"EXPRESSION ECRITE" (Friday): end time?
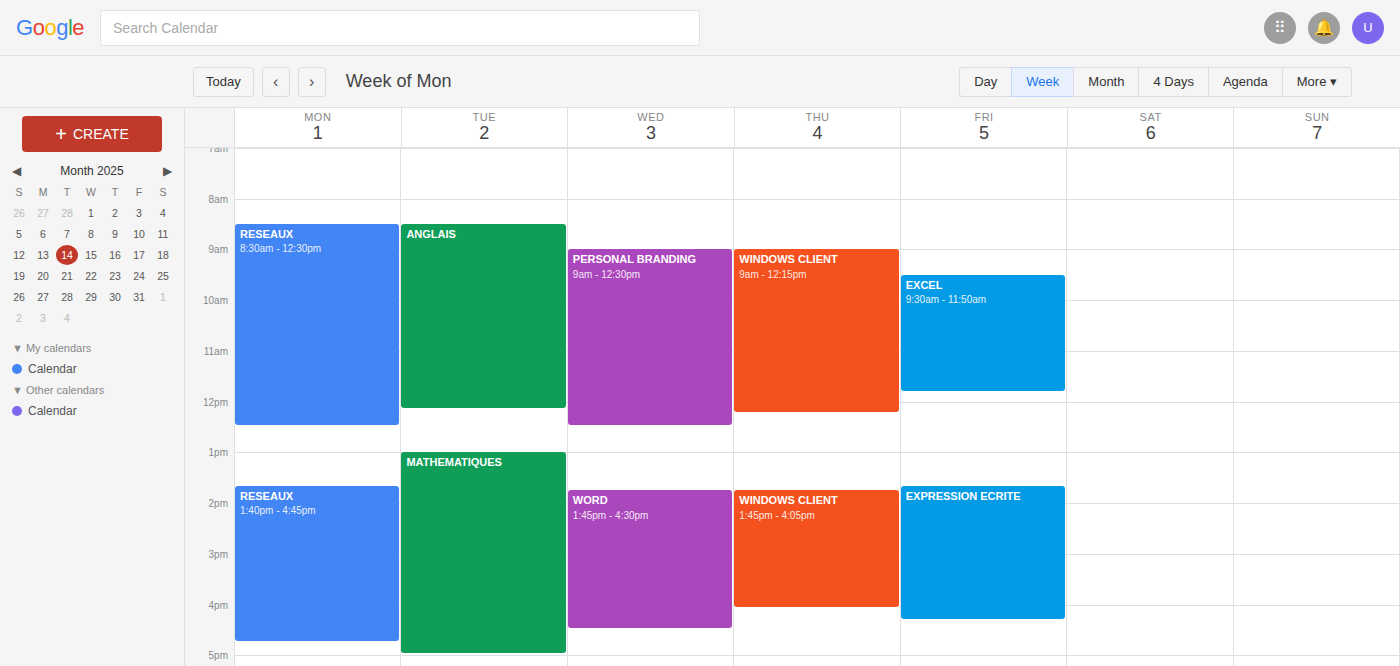
4:20 PM